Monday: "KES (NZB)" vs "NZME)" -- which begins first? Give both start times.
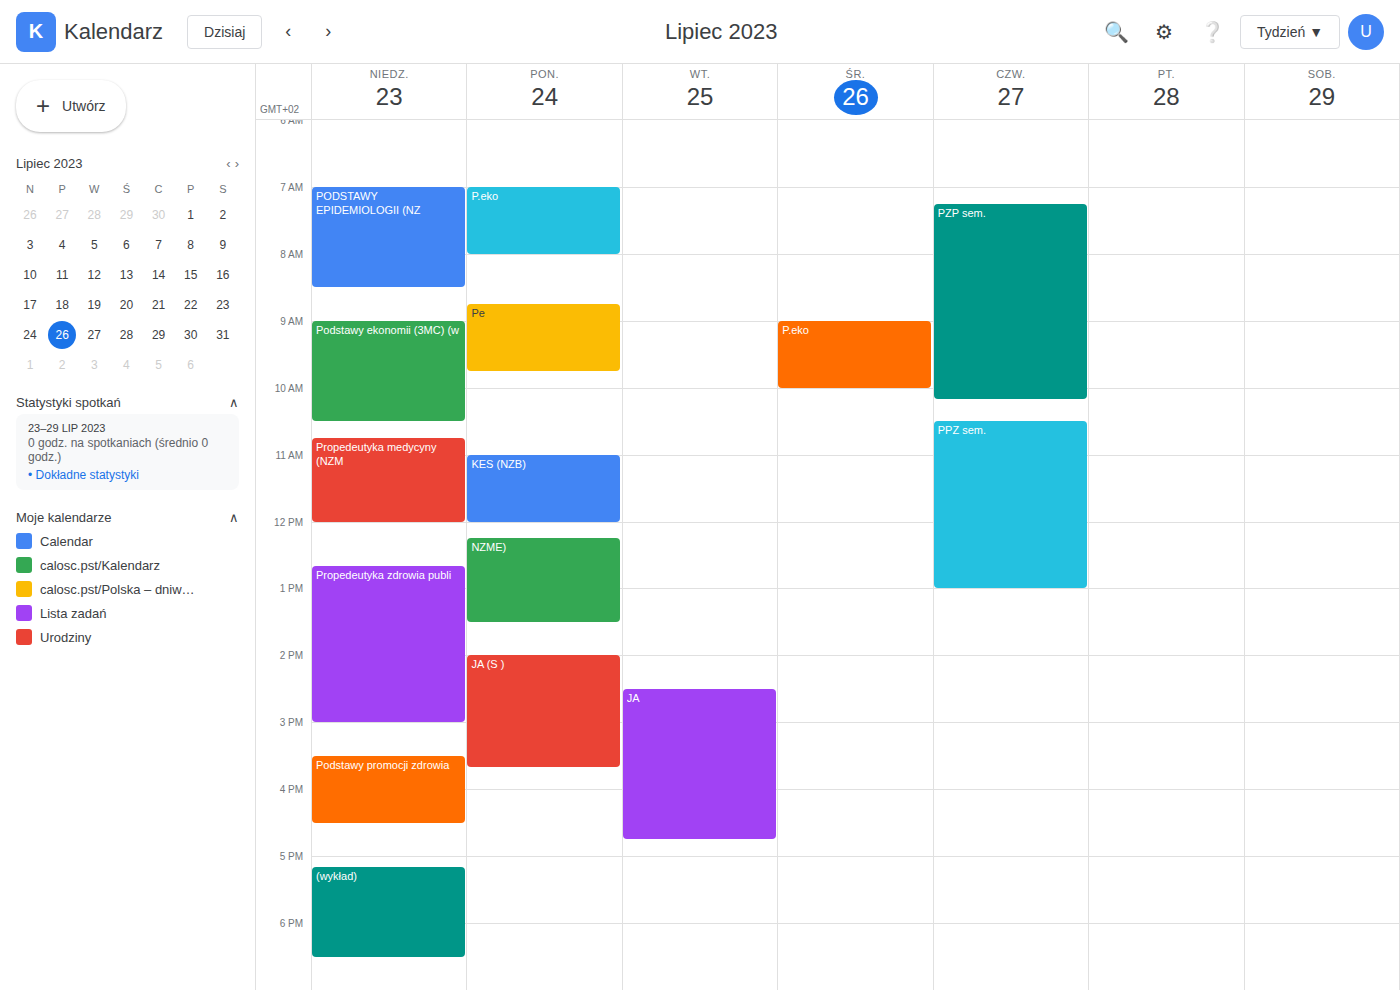
"KES (NZB)" 11:00 AM; "NZME)" 12:15 PM.